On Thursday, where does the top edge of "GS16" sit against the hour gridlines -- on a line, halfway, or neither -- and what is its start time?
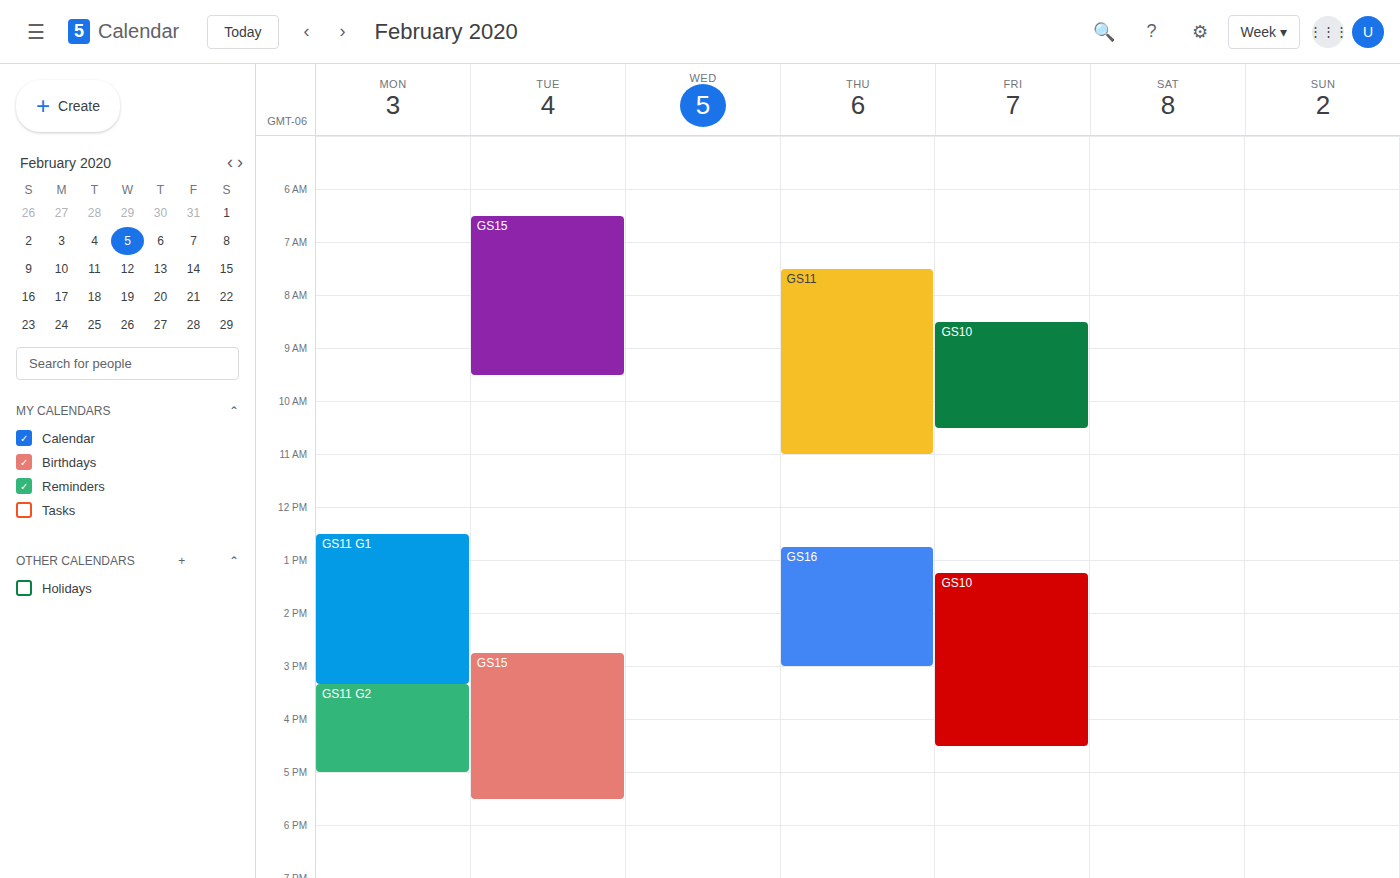
12:45 PM -- neither: three quarters of the way from the 12 PM line to the 1 PM line.